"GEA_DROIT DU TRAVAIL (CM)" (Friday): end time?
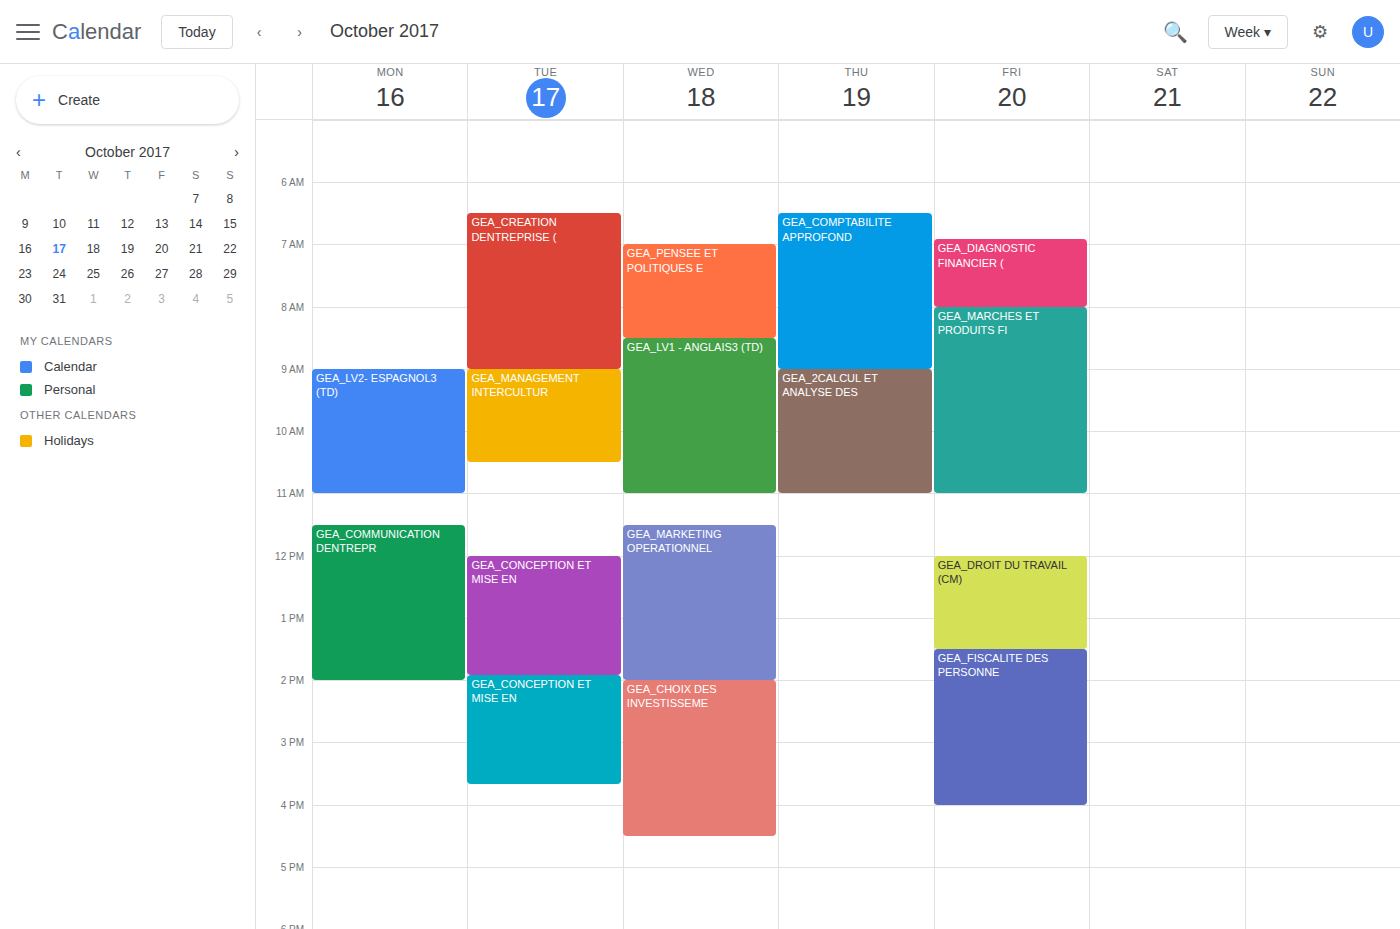
1:30 PM